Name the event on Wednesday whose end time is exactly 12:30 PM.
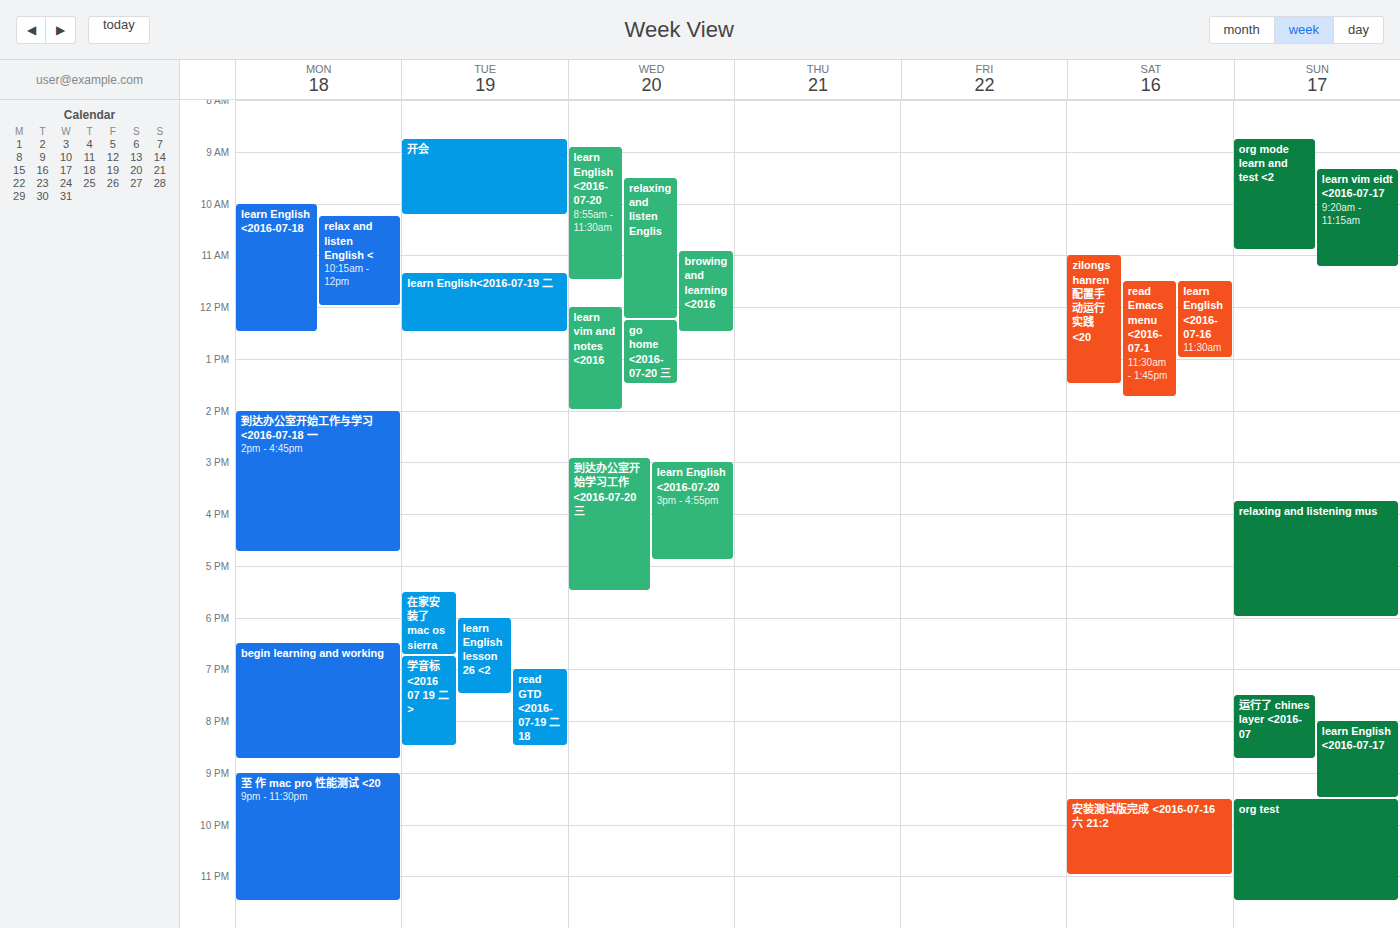
"browing and learning <2016"